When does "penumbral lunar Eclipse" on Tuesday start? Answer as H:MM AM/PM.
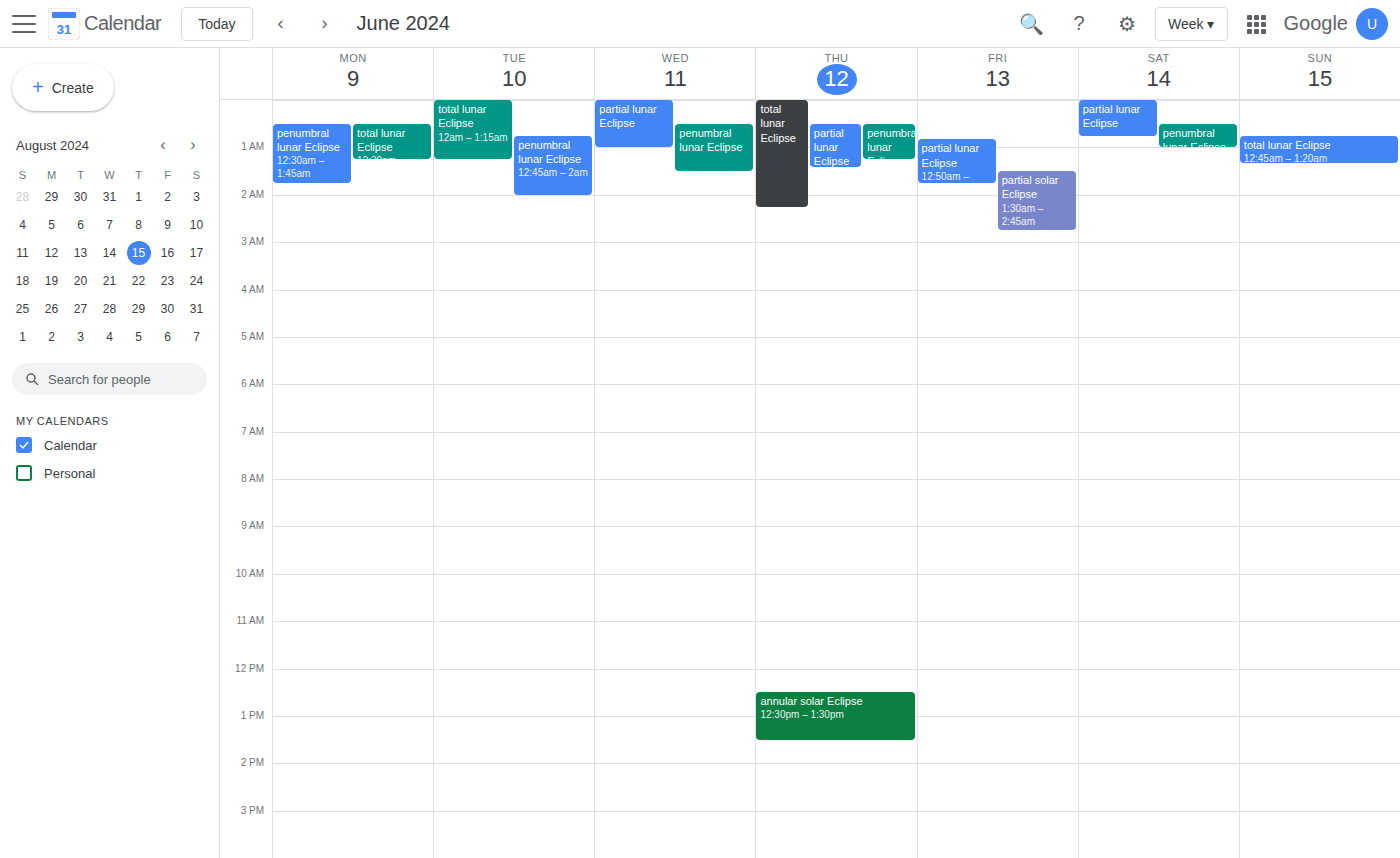
12:45 AM